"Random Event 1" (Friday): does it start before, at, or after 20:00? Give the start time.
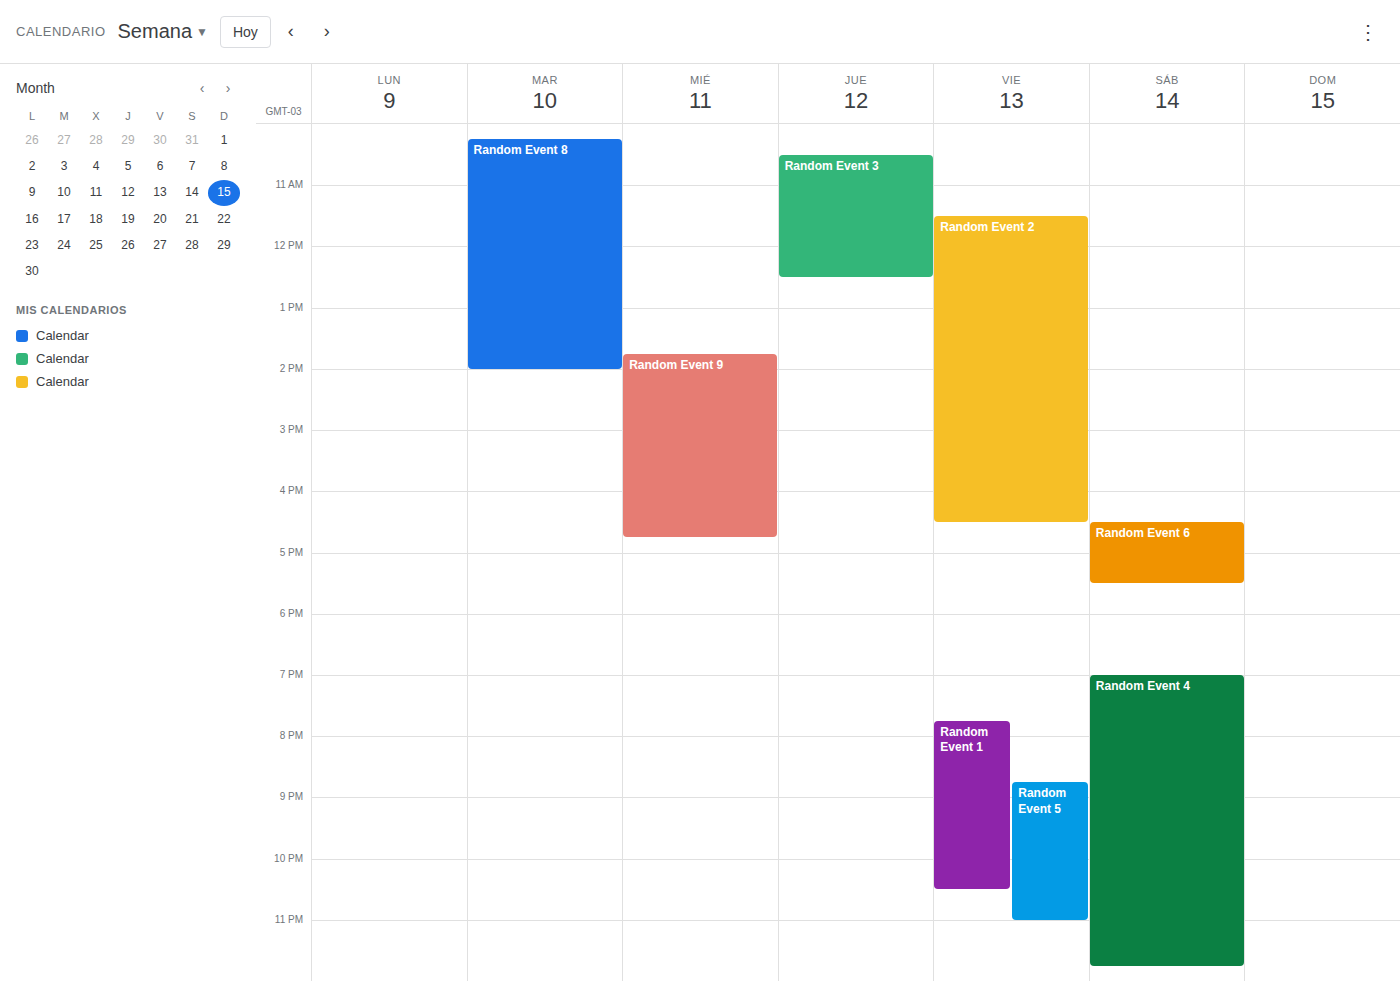
19:45 -- before 20:00, 15 minutes above the 20:00 line.